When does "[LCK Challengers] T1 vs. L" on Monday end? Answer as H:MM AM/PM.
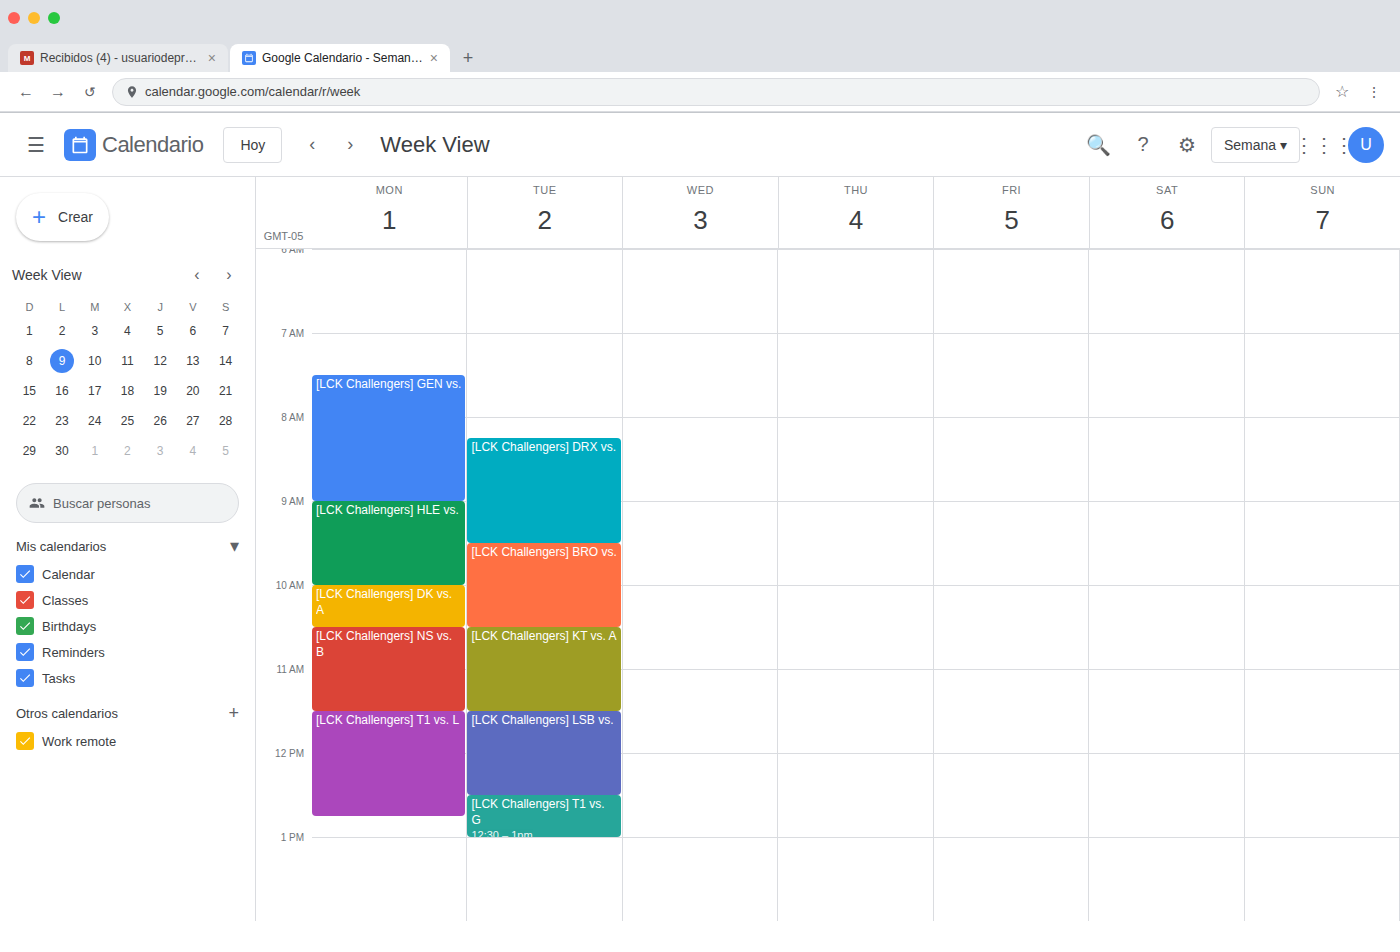
12:45 PM